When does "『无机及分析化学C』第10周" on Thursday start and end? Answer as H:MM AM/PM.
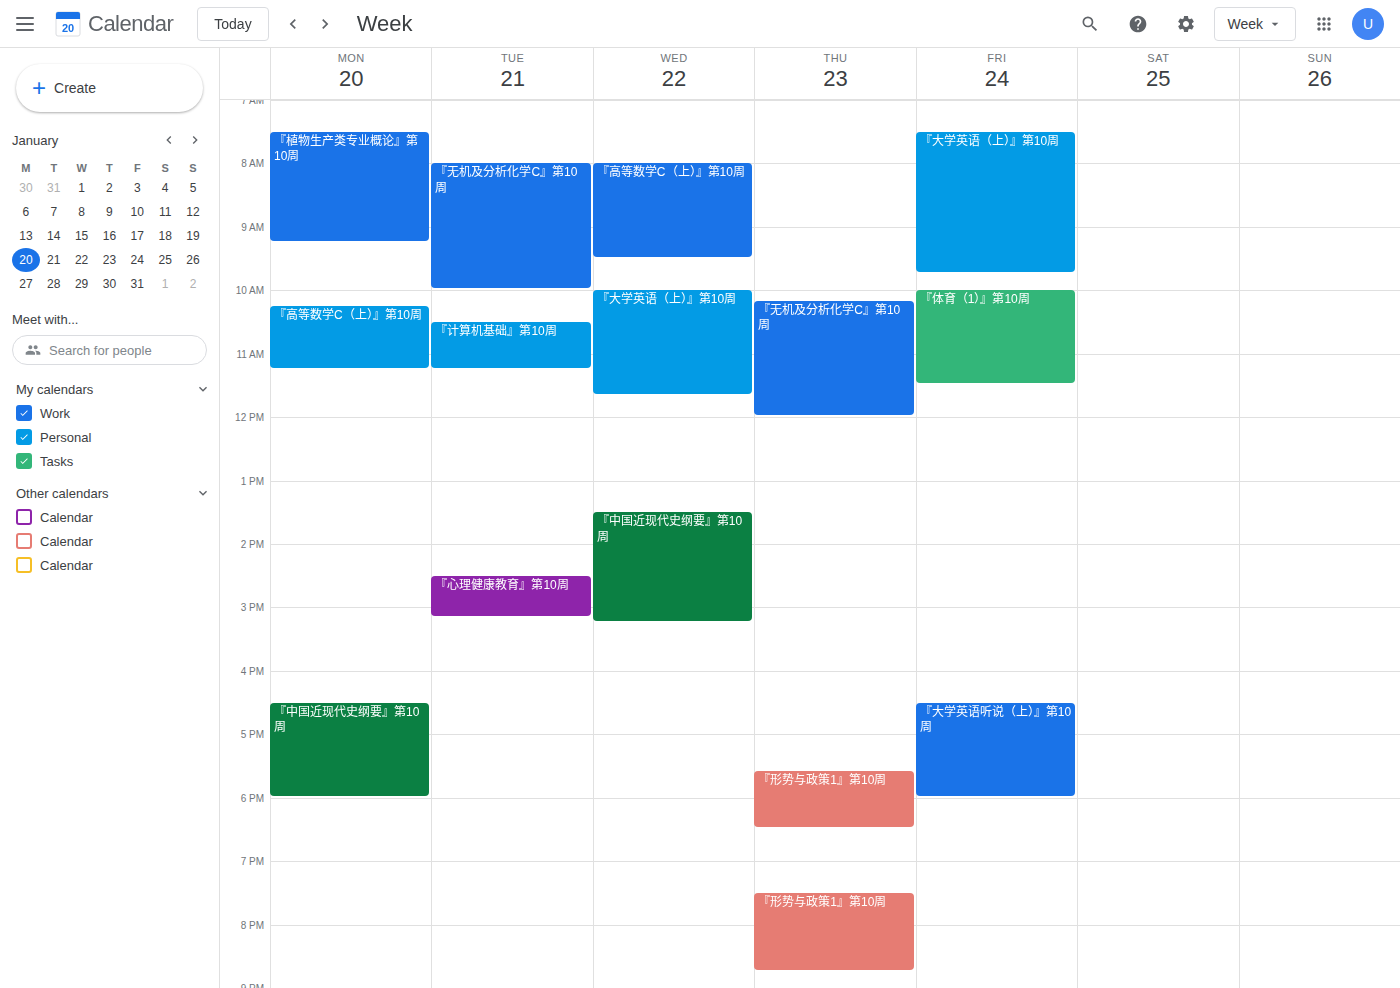
10:10 AM to 12:00 PM